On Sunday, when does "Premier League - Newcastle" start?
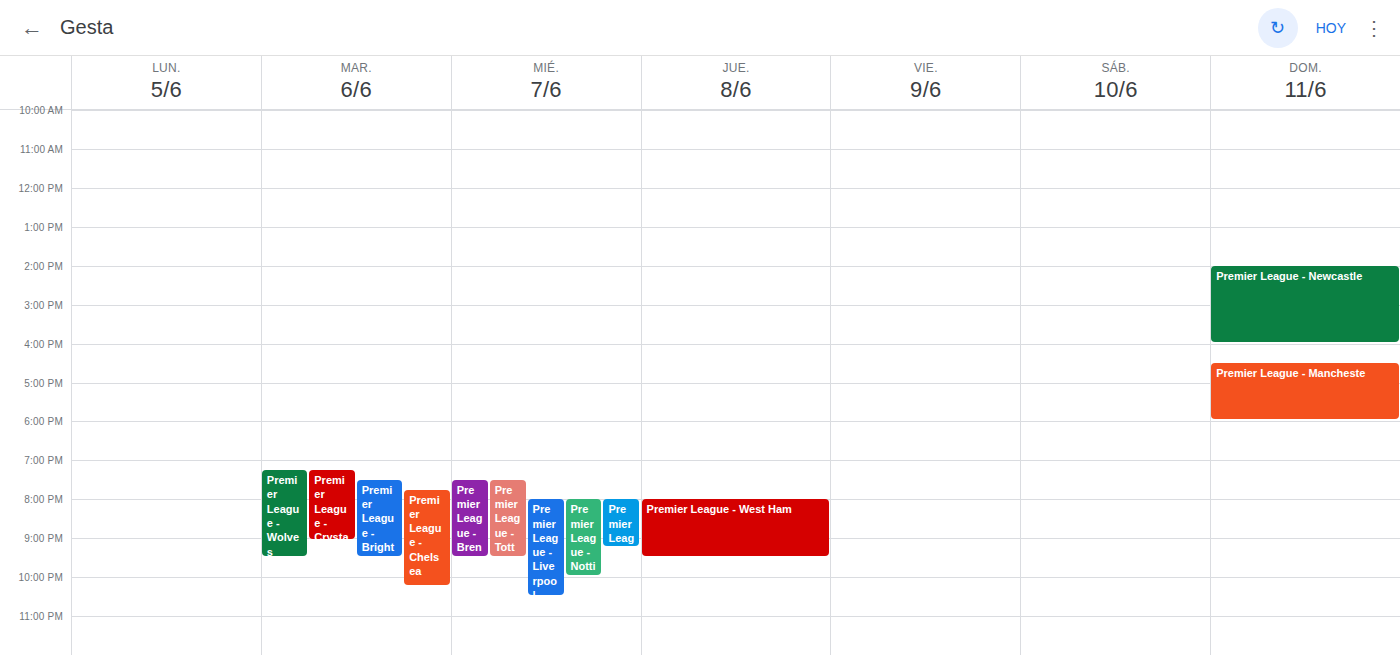
2:00 PM